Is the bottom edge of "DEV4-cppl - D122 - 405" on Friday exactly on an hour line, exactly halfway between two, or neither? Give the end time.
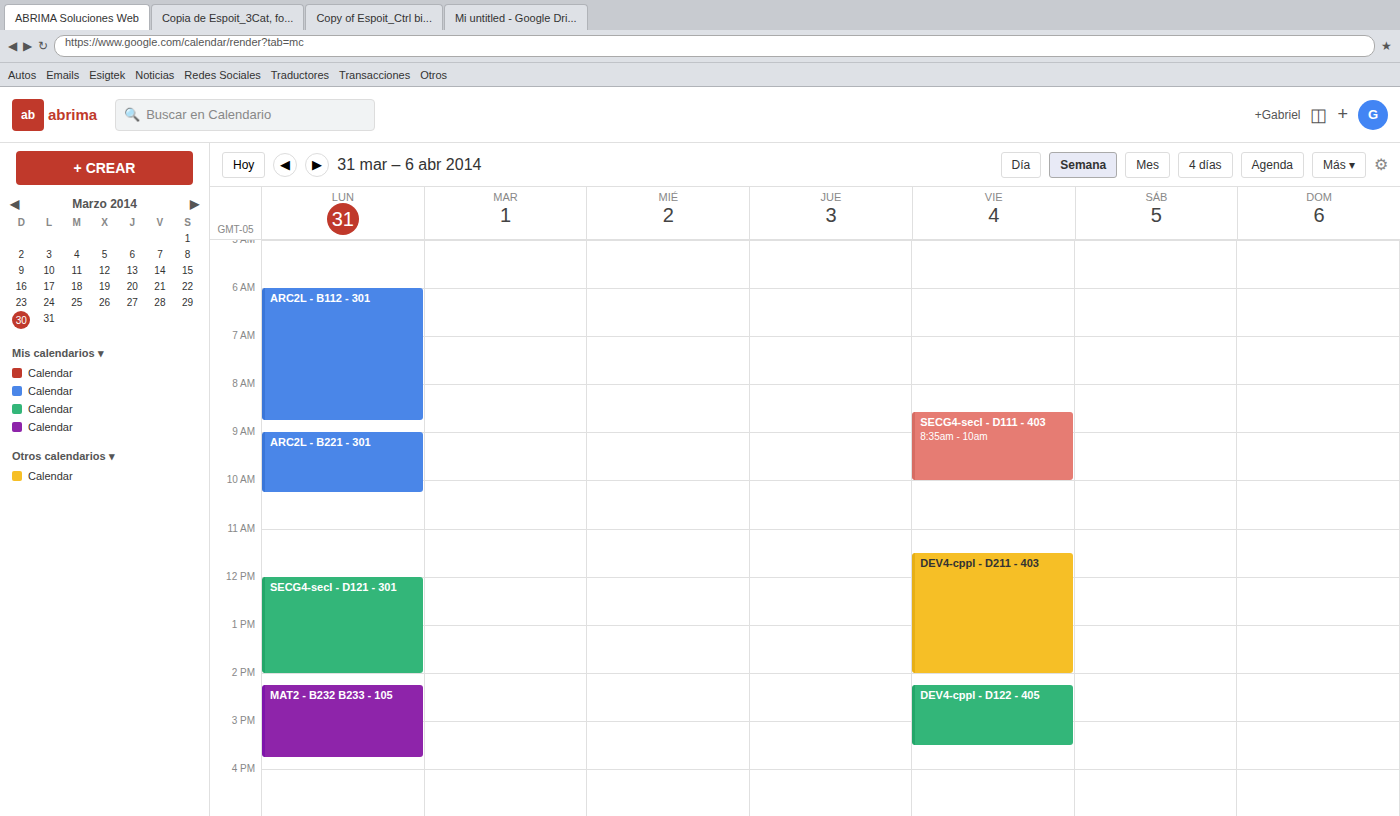
3:30 PM -- halfway between the 3 PM and 4 PM lines.